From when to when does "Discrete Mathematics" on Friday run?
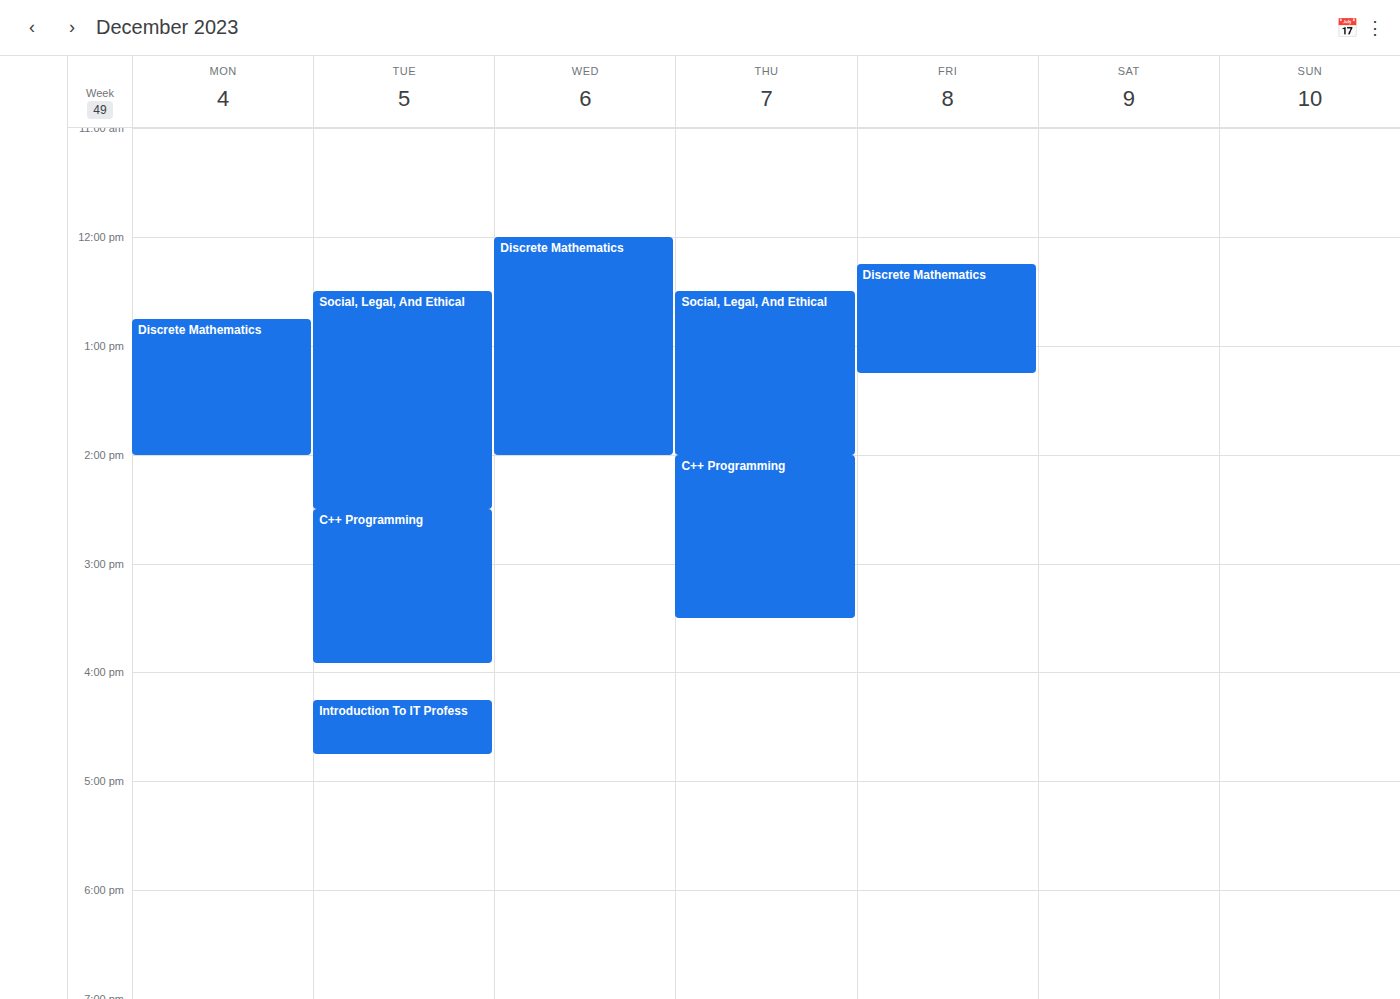
12:15 PM to 1:15 PM